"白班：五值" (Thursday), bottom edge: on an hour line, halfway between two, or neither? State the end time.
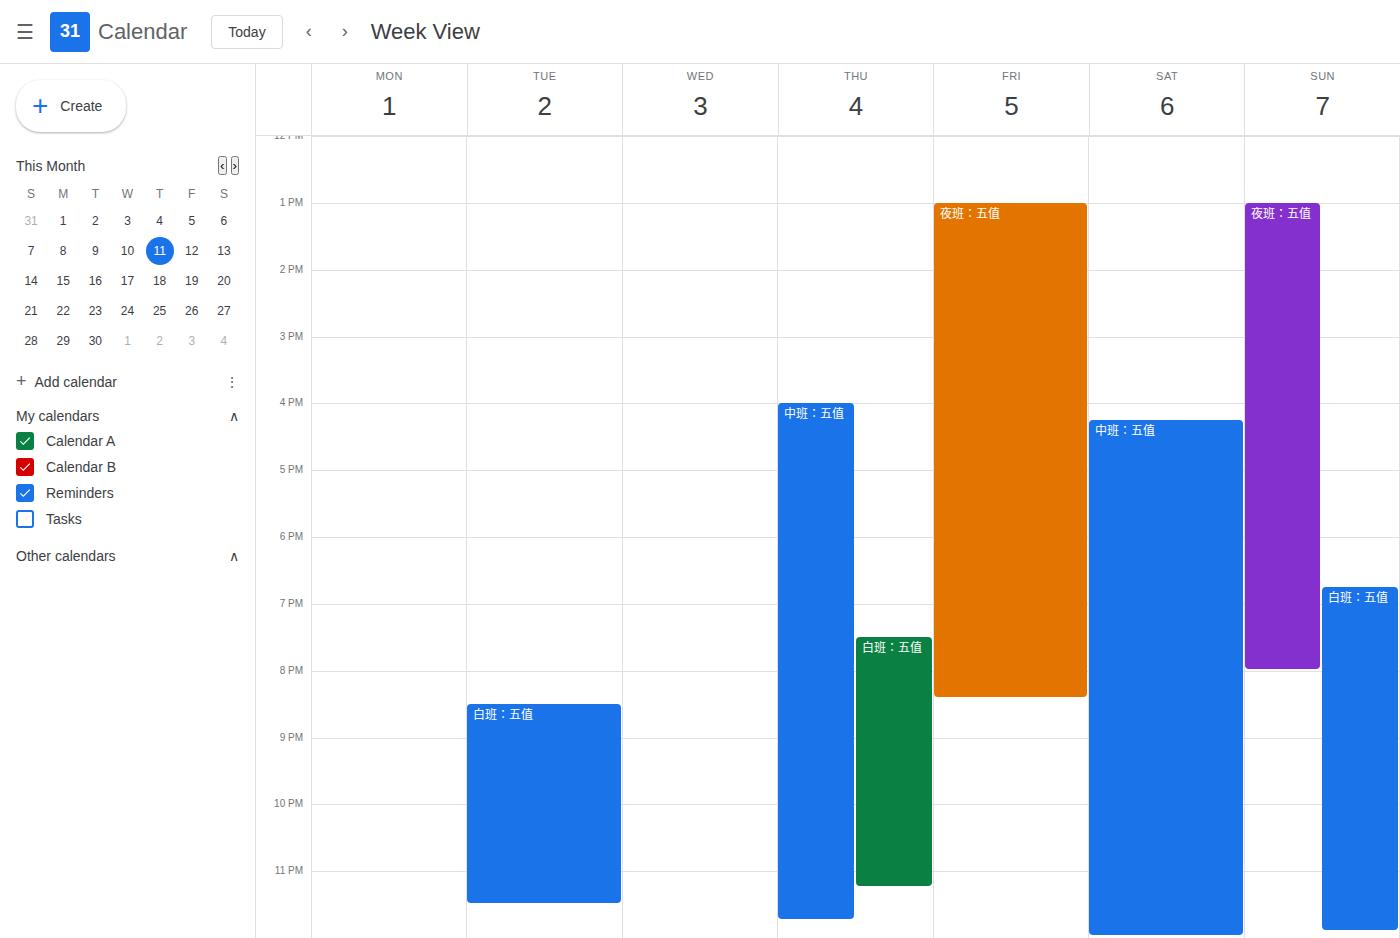
23:15 -- neither: a quarter of the way from the 23:00 line to the 24:00 line.